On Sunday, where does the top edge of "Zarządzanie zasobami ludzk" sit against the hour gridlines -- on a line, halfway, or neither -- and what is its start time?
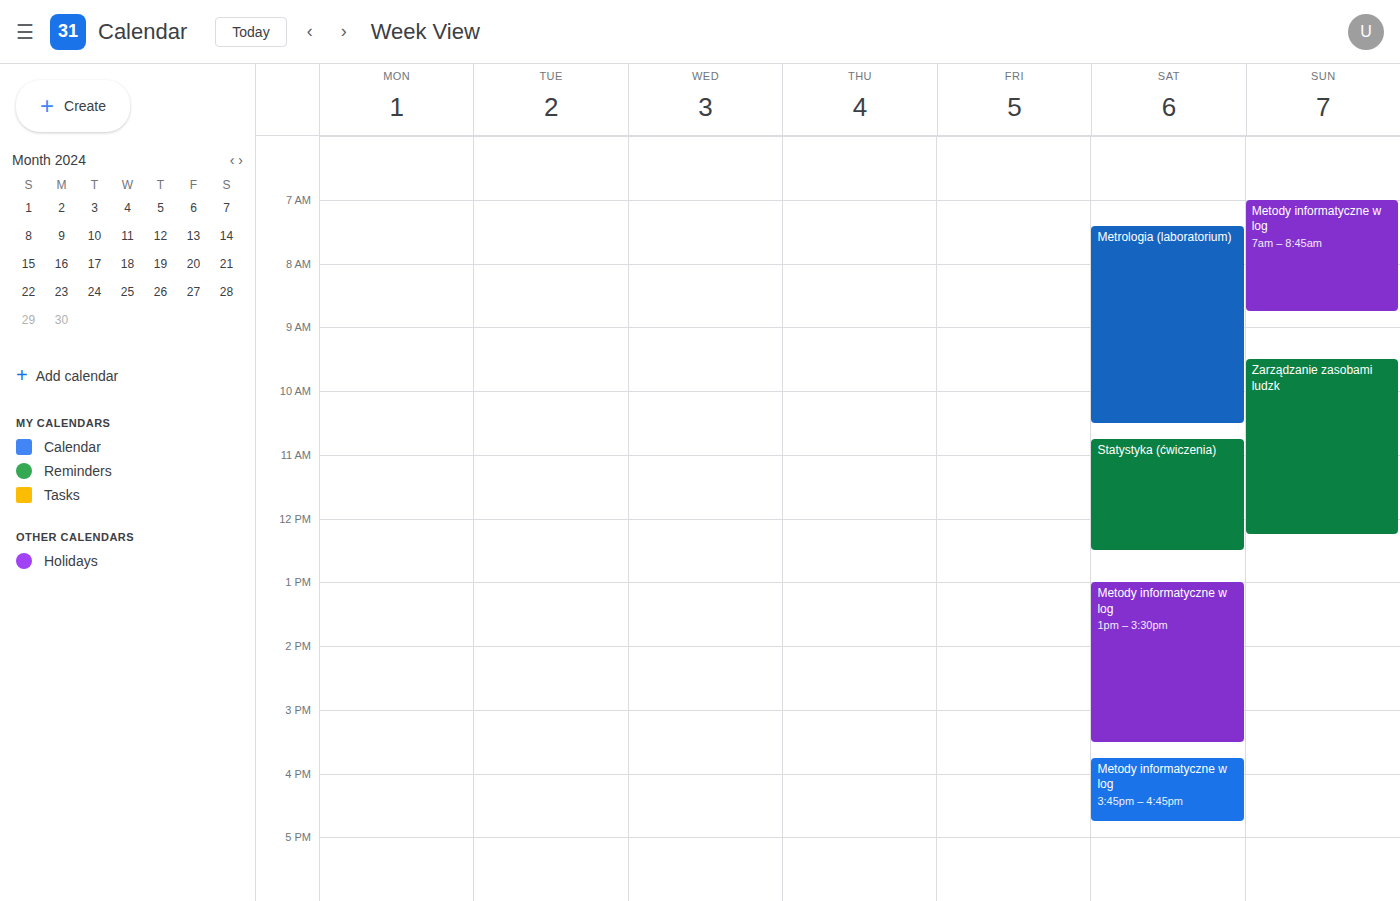
9:30 AM -- halfway between the 9 AM and 10 AM lines.